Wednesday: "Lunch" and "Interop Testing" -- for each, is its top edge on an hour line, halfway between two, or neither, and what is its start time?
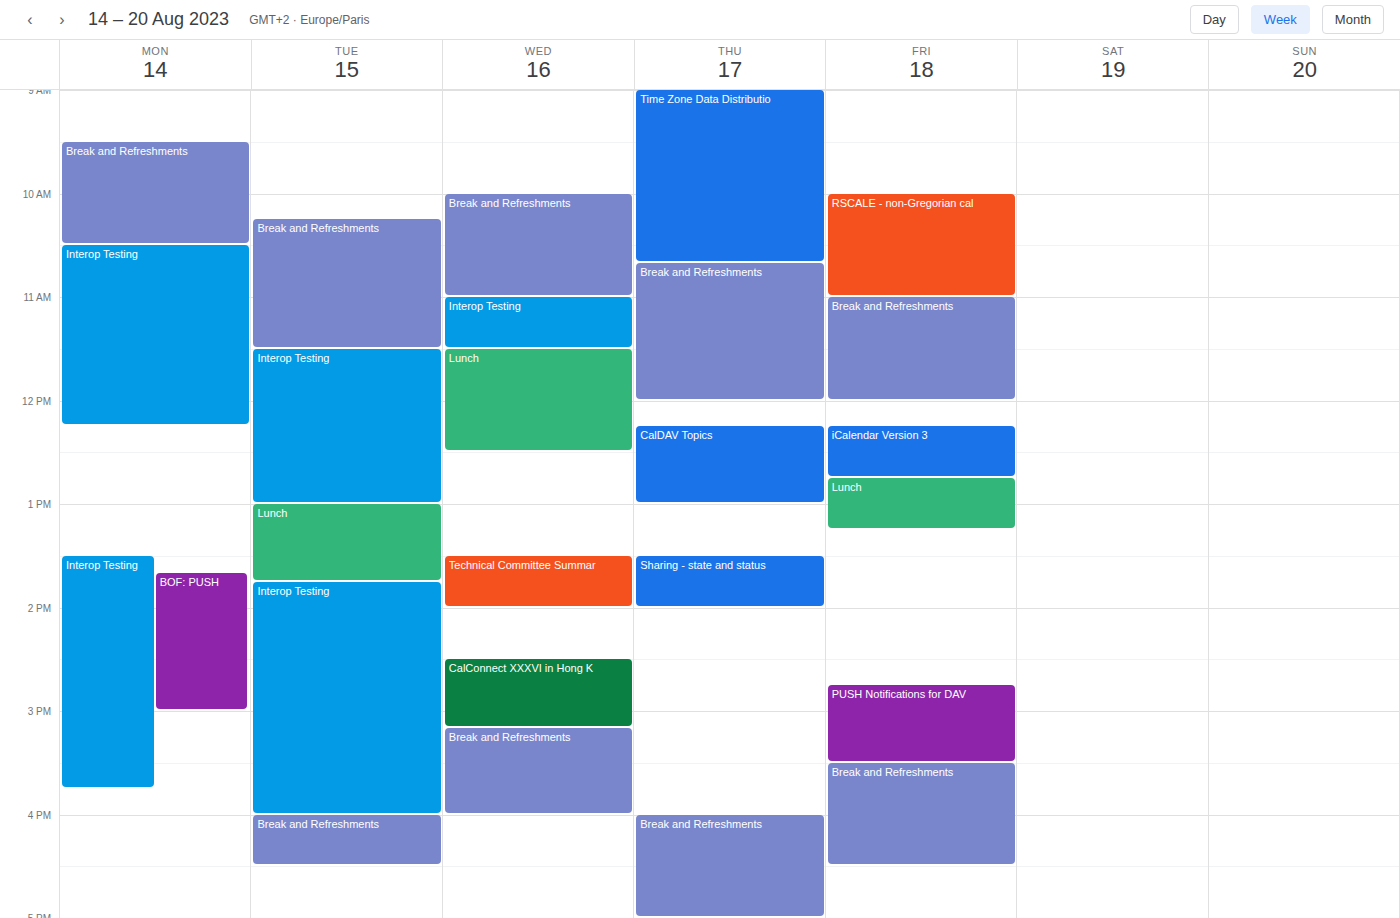
"Lunch": 11:30 AM, halfway between the 11 AM and 12 PM lines. "Interop Testing": 11:00 AM, exactly on the 11 AM line.